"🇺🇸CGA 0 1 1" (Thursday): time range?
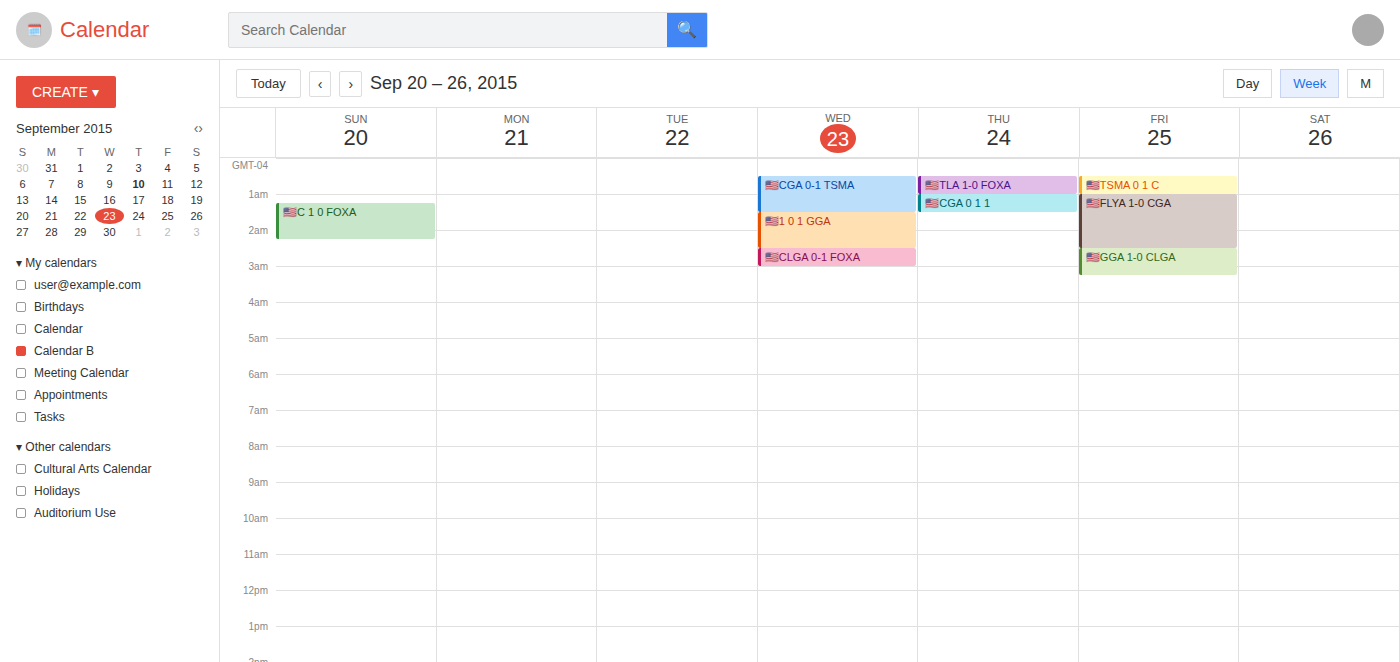
1:00 AM to 1:30 AM